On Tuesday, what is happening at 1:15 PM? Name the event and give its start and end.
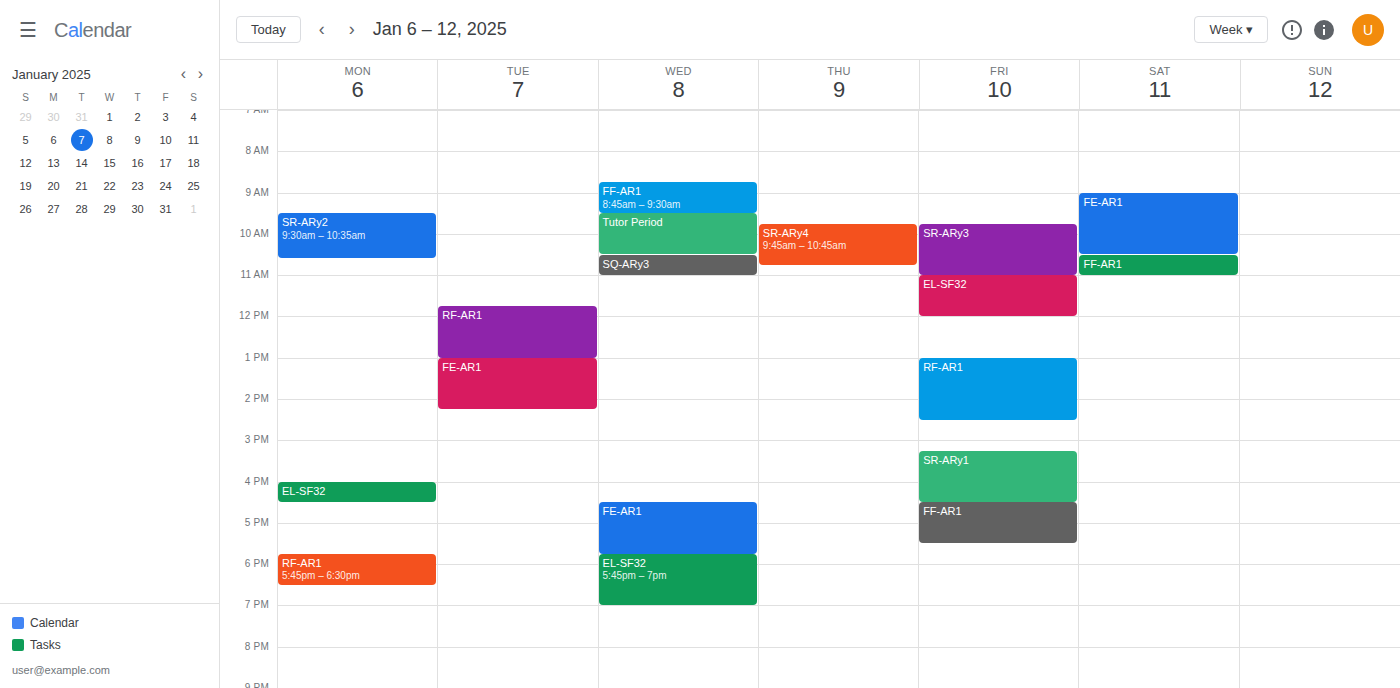
"FE-AR1", 1:00 PM to 2:15 PM